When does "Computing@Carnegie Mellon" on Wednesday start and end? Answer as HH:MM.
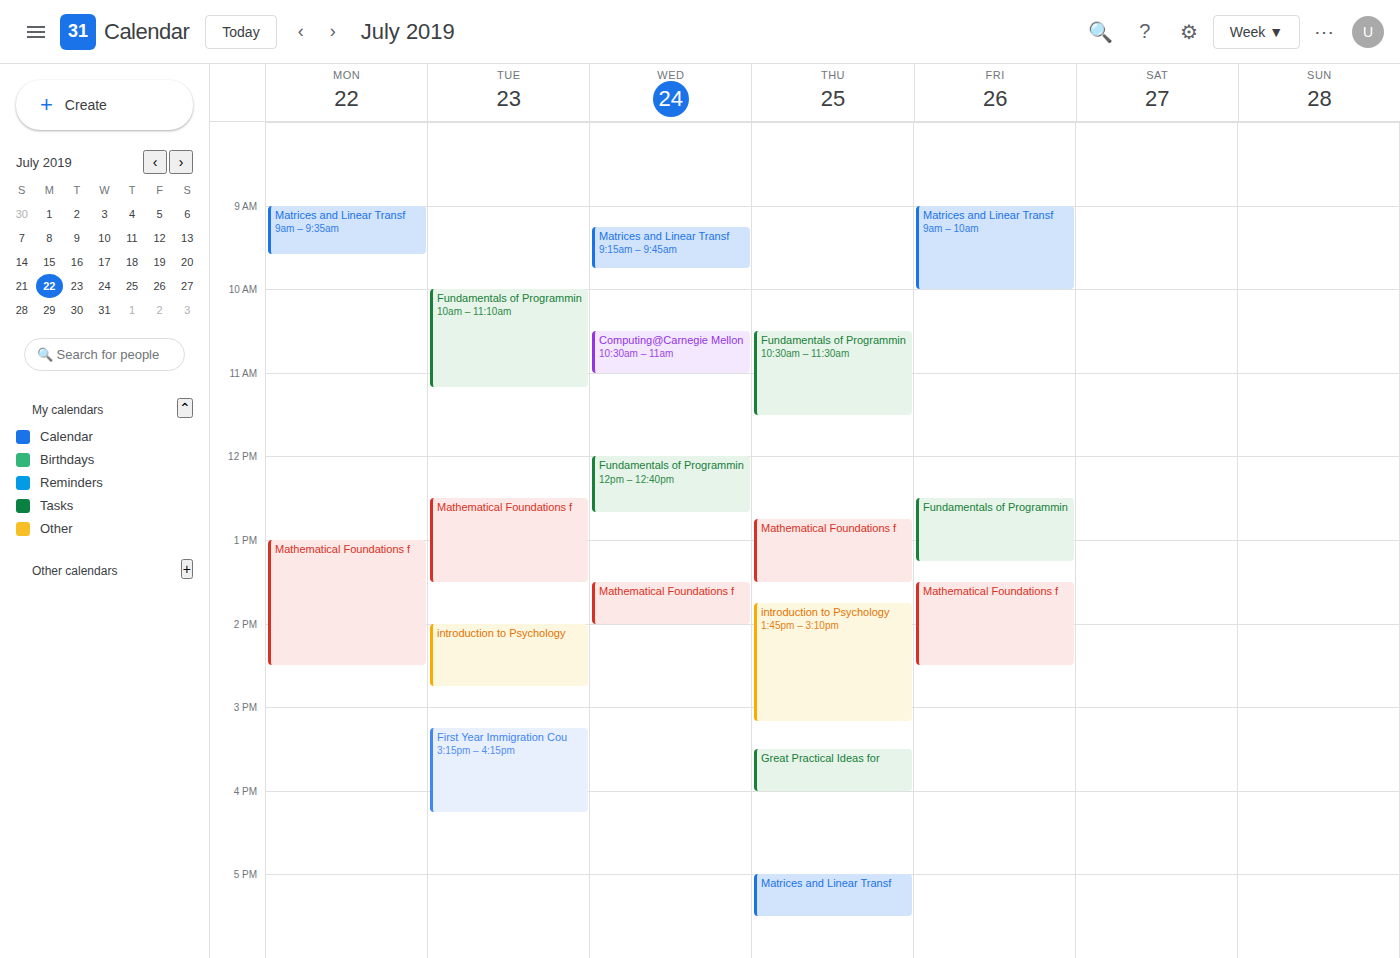
10:30 to 11:00